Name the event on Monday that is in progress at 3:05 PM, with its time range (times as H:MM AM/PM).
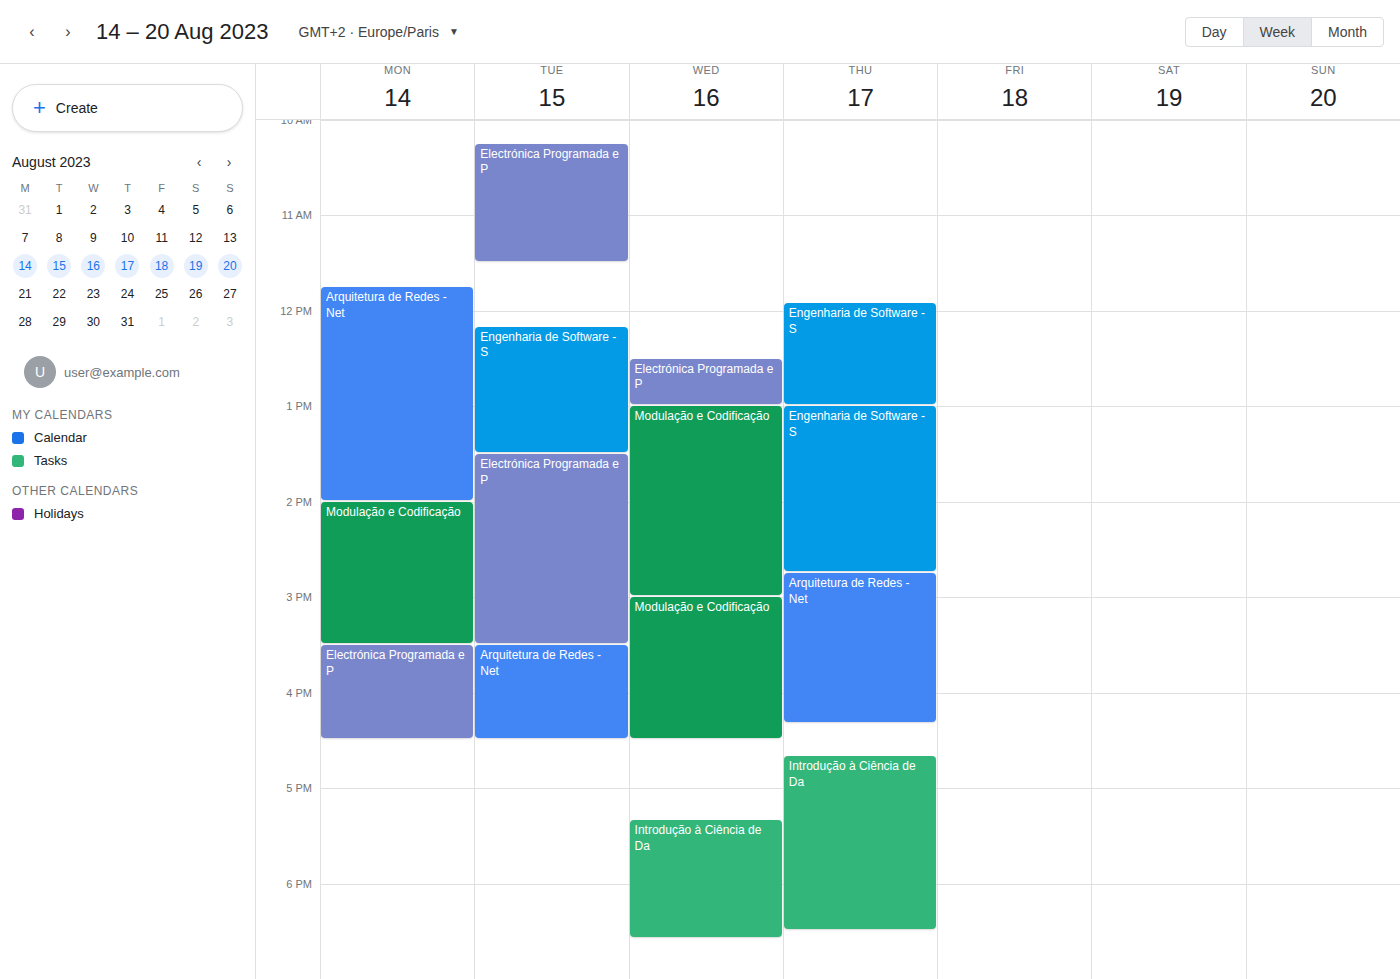
"Modulação e Codificação", 2:00 PM to 3:30 PM